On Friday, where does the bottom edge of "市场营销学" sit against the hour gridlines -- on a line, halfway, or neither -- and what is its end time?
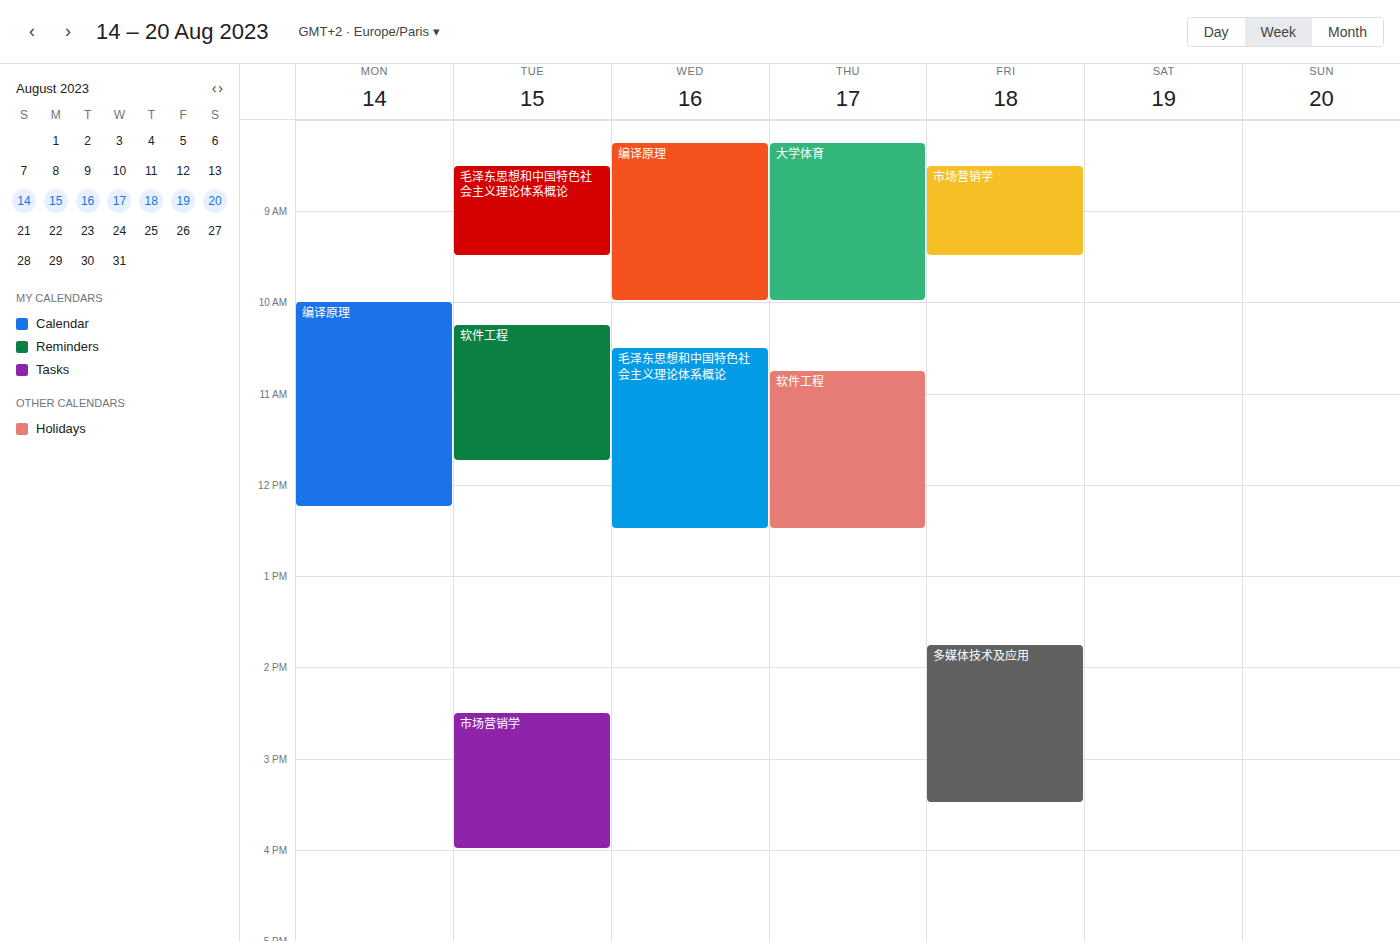
9:30 AM -- halfway between the 9 AM and 10 AM lines.